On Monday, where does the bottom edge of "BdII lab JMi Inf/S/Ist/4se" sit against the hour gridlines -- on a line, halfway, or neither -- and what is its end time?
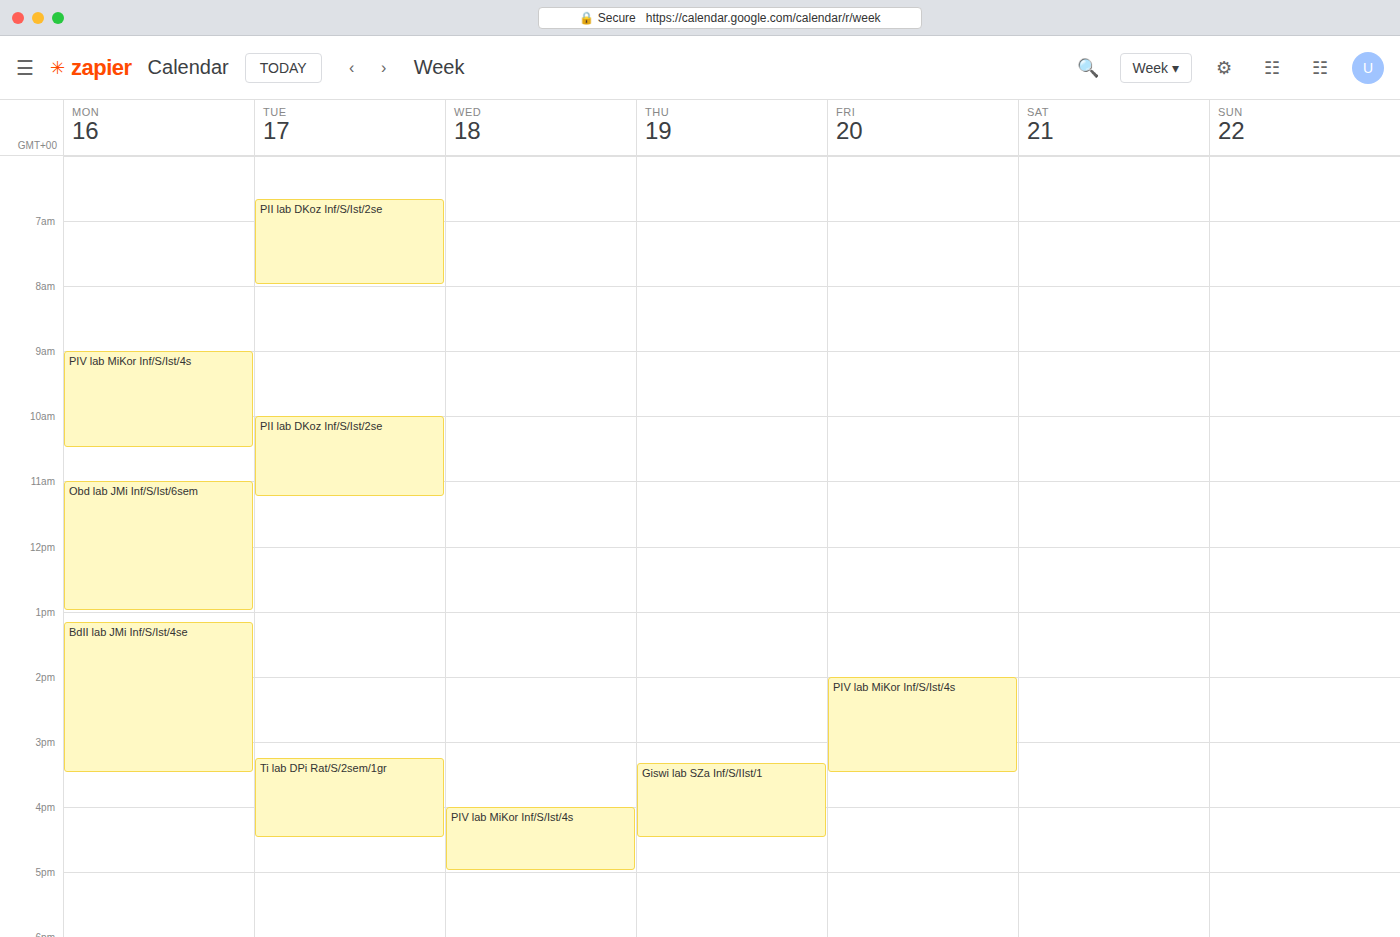
15:30 -- halfway between the 15:00 and 16:00 lines.